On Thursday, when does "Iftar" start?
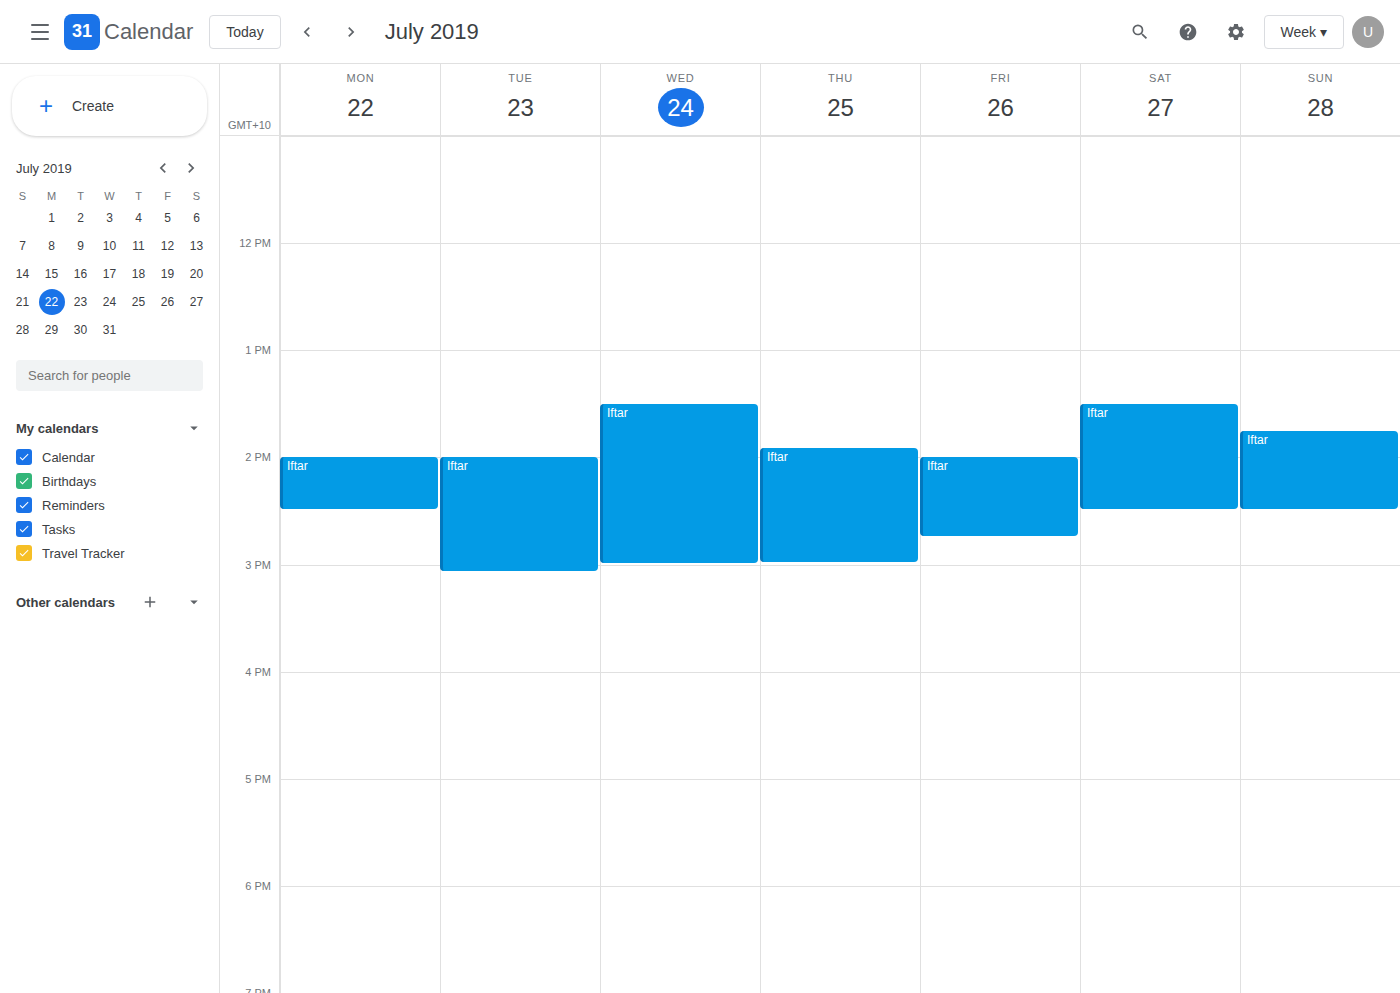
1:55 PM